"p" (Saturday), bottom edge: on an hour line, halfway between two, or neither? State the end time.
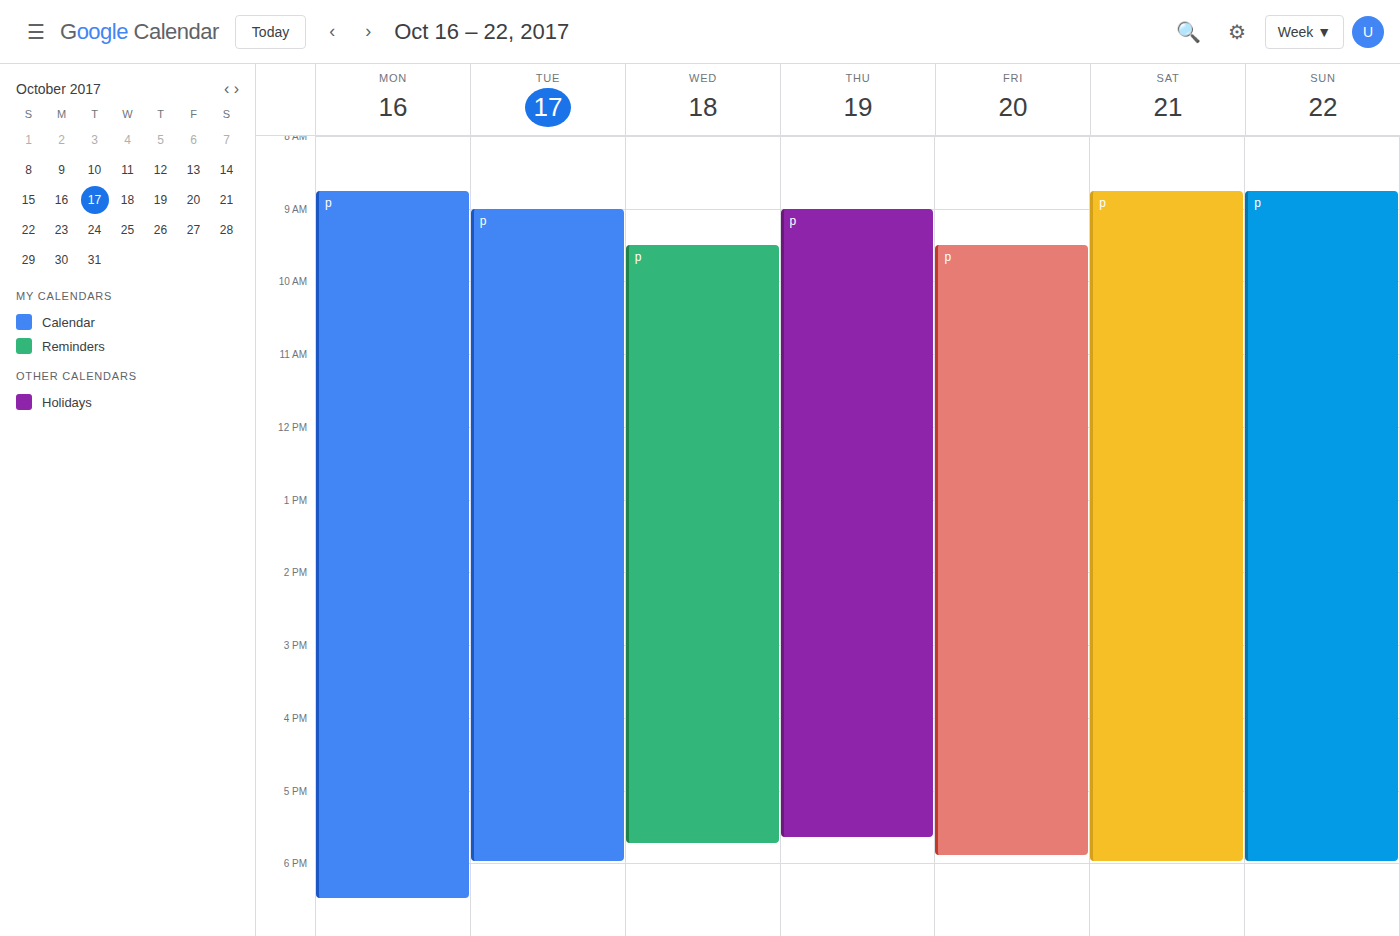
6:00 PM -- exactly on the 6 PM line.